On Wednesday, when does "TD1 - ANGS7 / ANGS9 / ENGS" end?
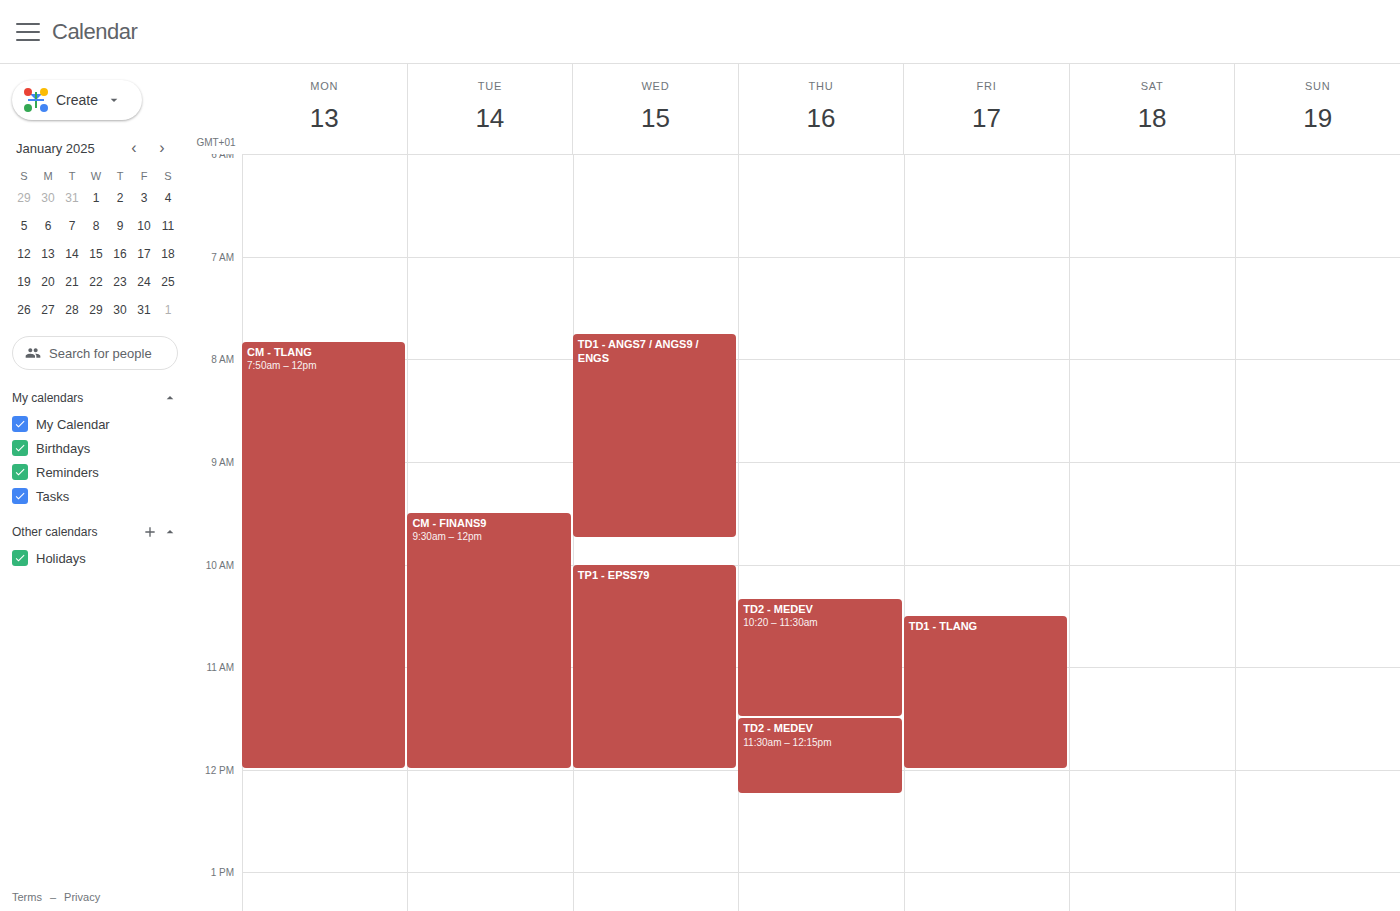
9:45 AM